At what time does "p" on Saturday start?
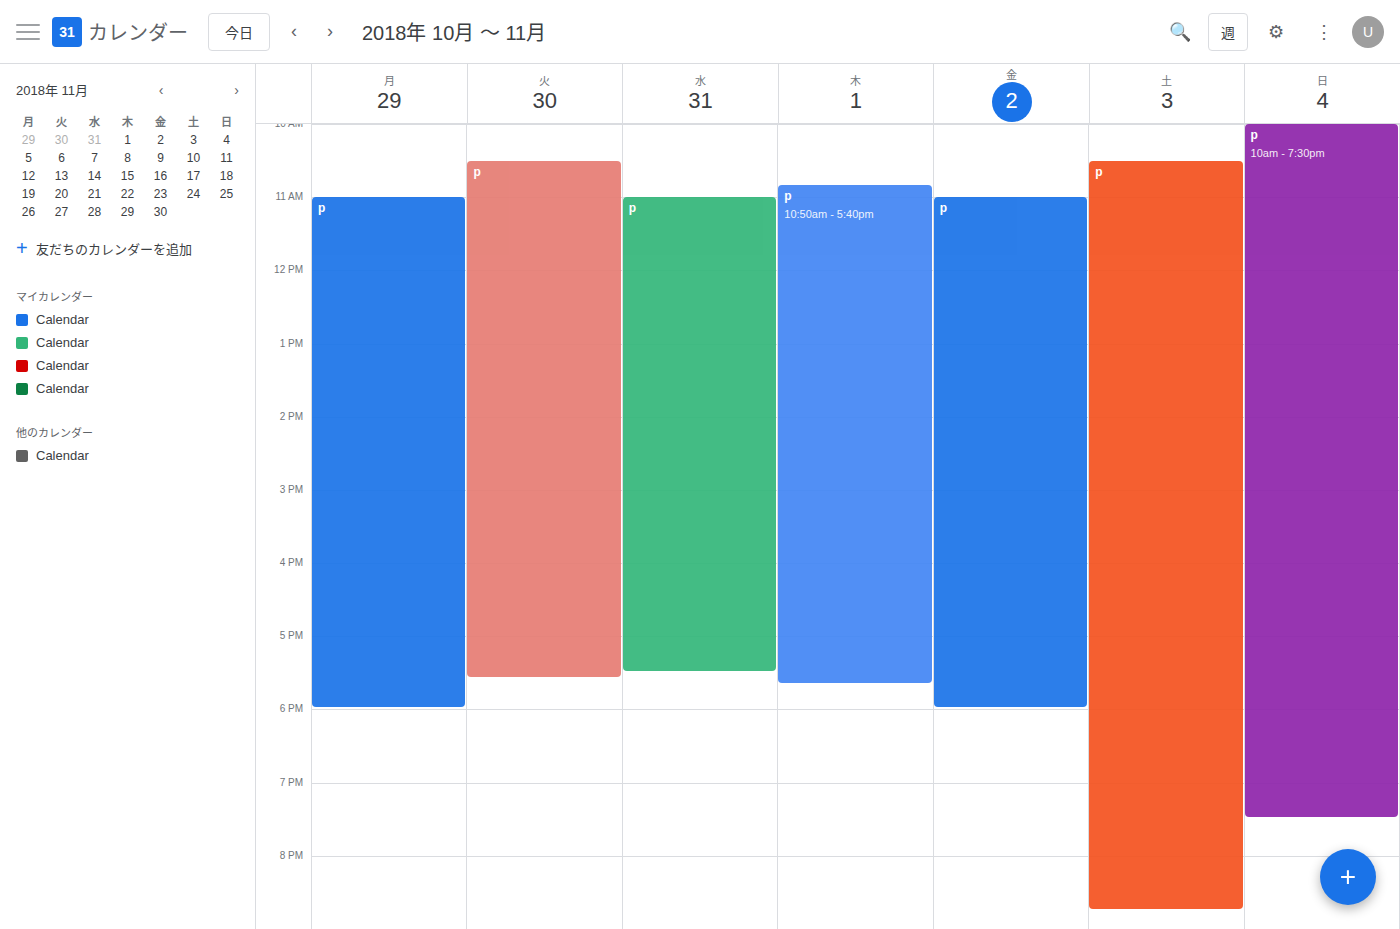
10:30 AM